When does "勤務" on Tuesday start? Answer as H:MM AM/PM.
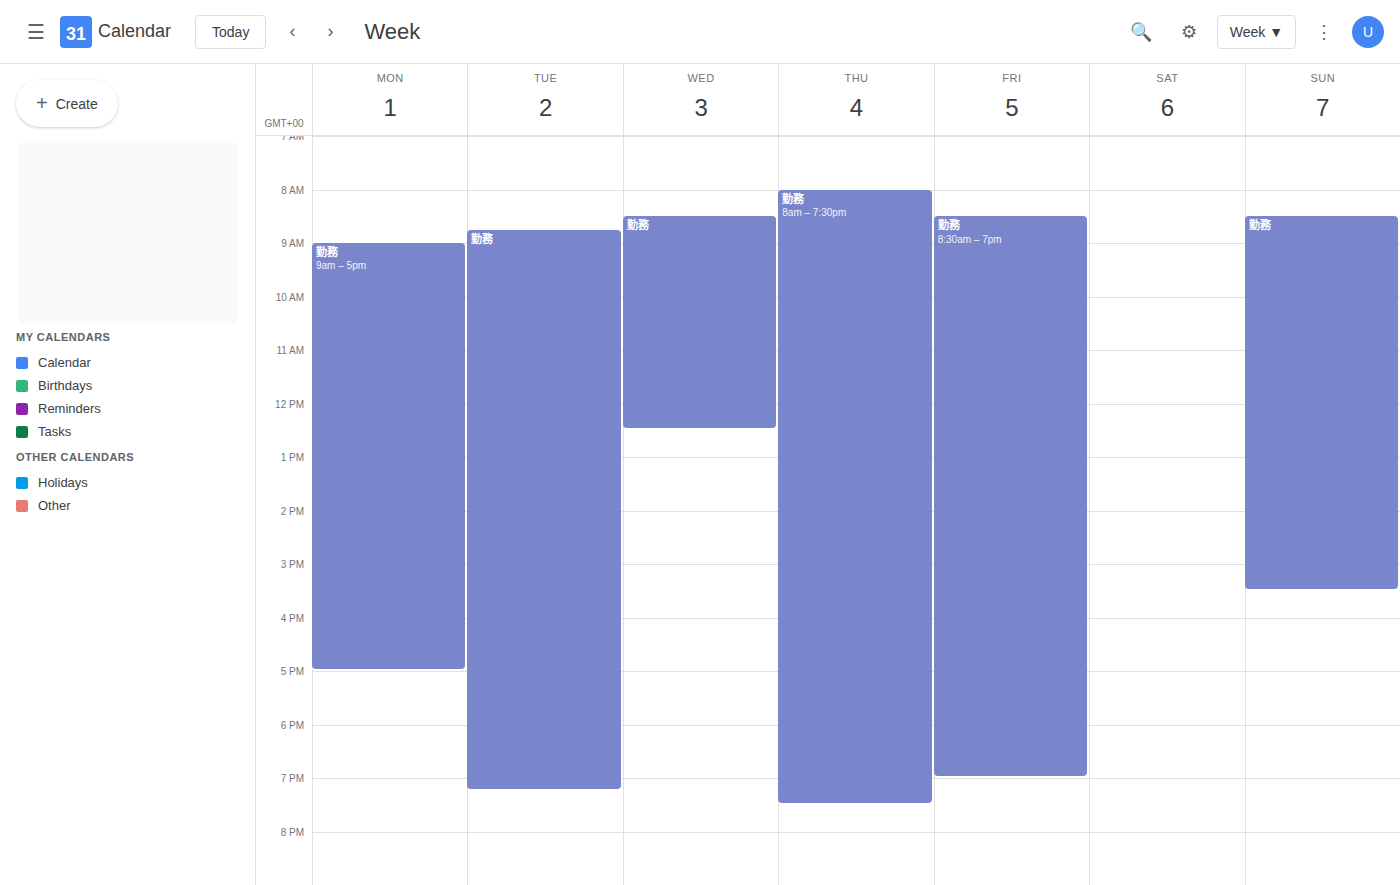
8:45 AM